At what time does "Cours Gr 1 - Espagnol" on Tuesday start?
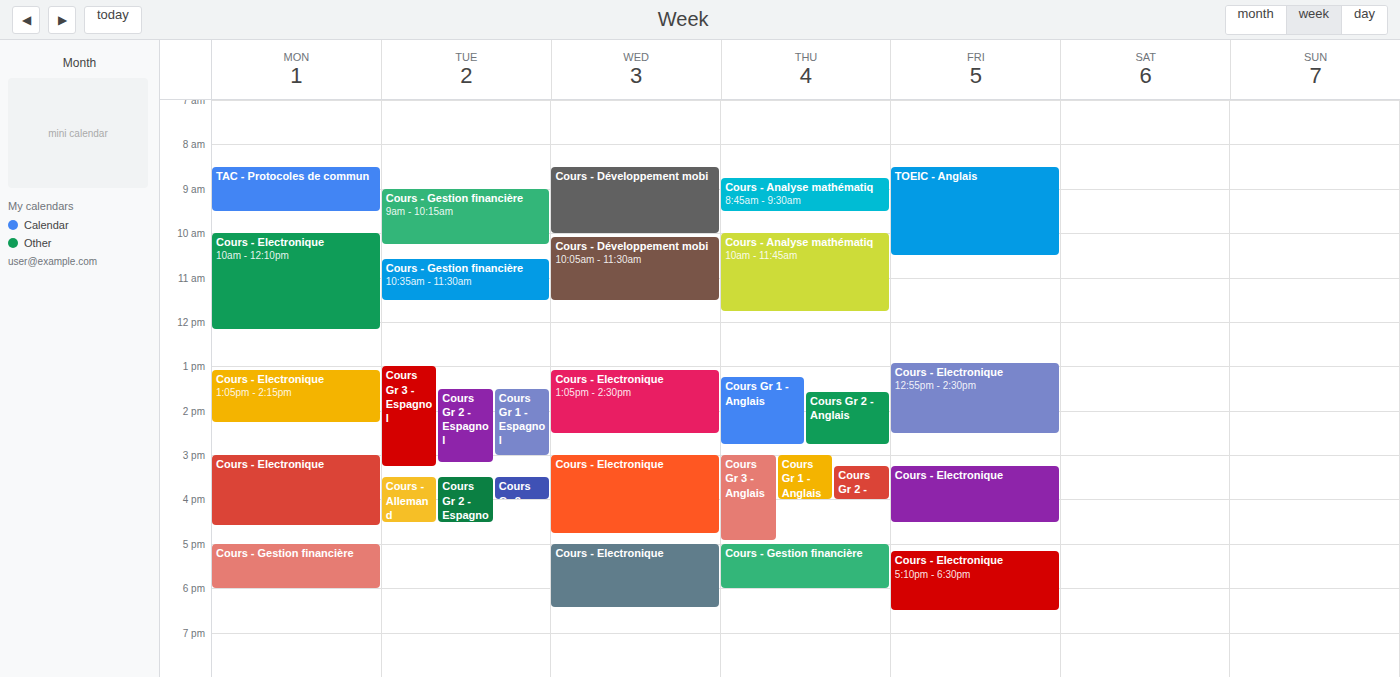
1:30 PM